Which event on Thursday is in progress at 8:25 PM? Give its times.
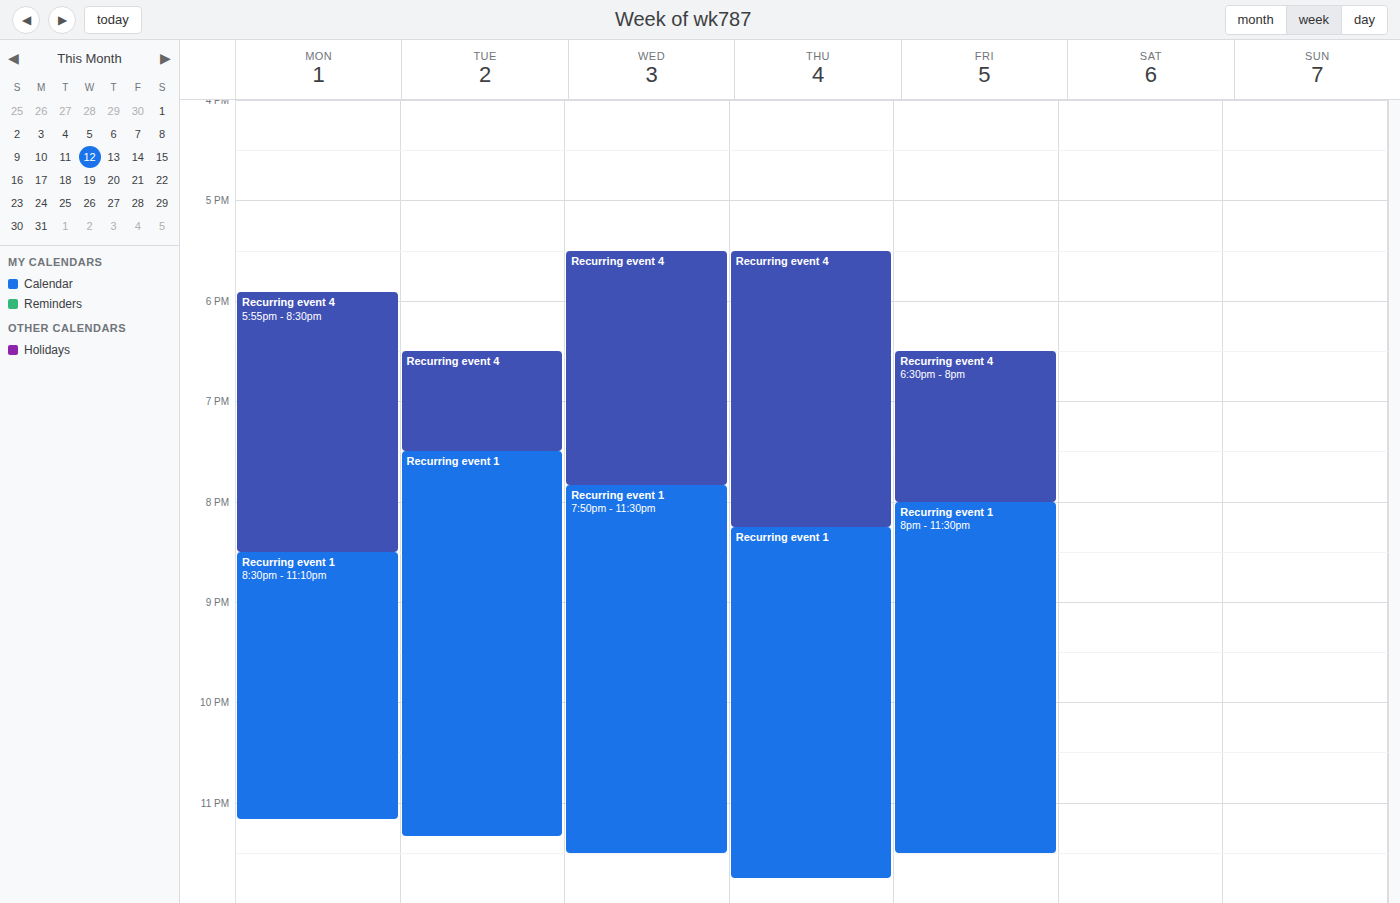
"Recurring event 1", 8:15 PM to 11:45 PM